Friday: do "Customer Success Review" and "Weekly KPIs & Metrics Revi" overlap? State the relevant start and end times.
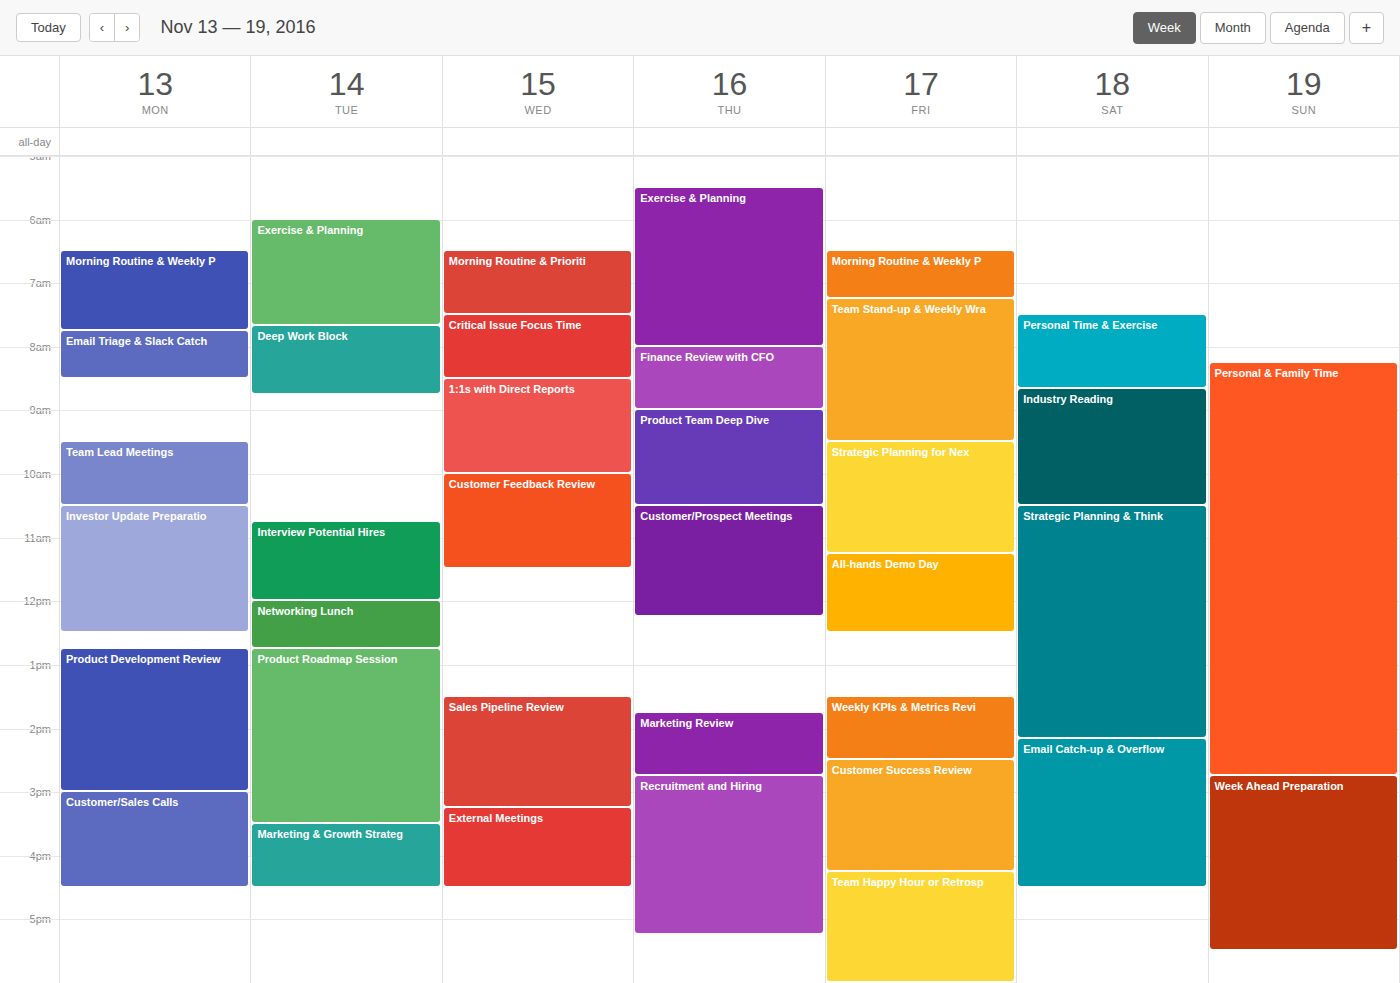
"Weekly KPIs & Metrics Revi" ends at 2:30 PM, exactly when "Customer Success Review" starts -- they touch but do not overlap.